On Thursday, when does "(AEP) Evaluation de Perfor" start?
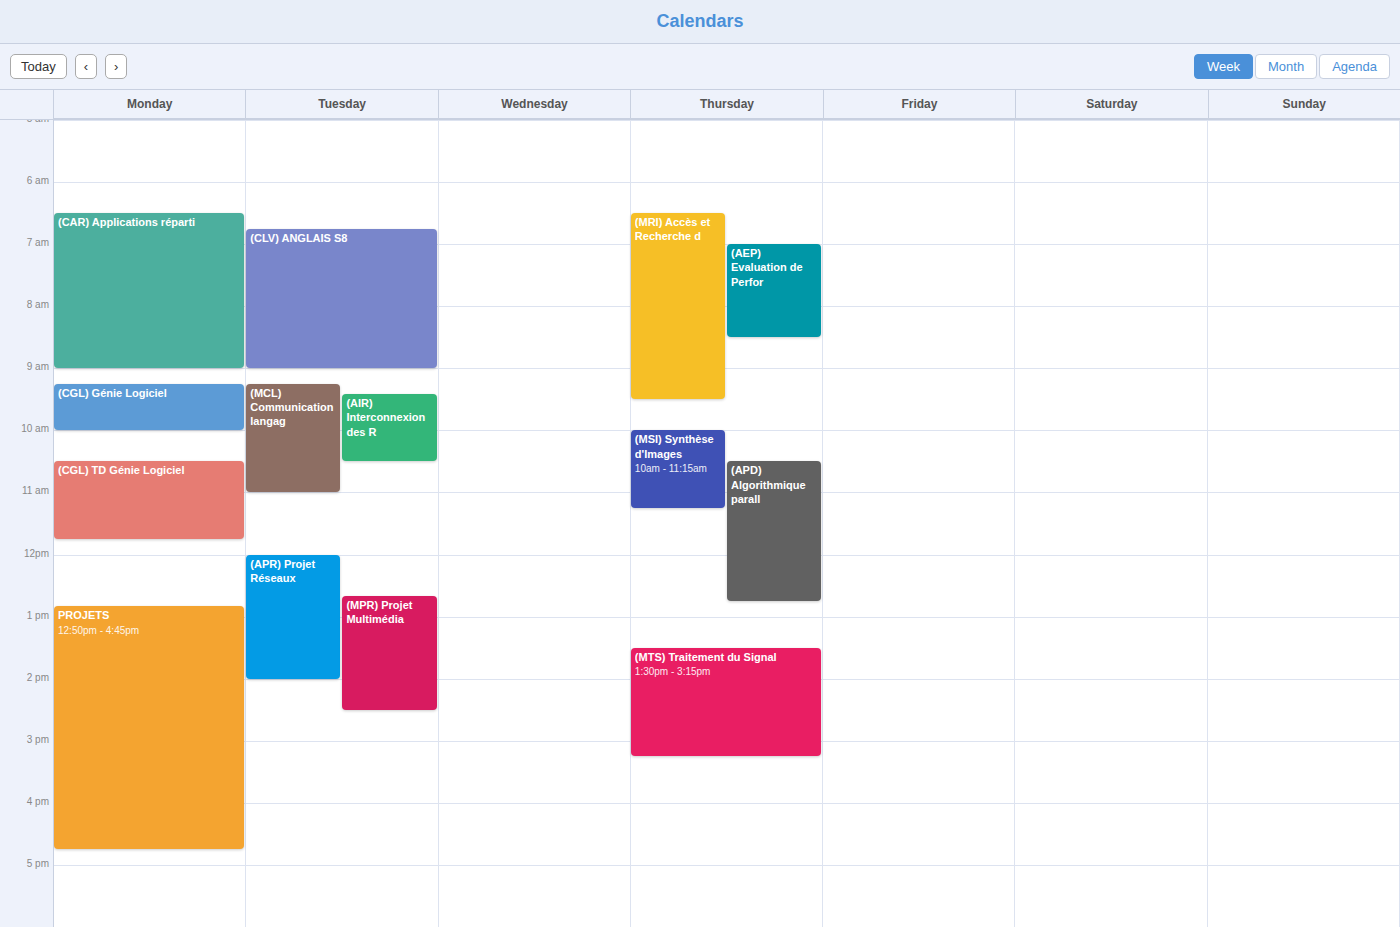
7:00 AM